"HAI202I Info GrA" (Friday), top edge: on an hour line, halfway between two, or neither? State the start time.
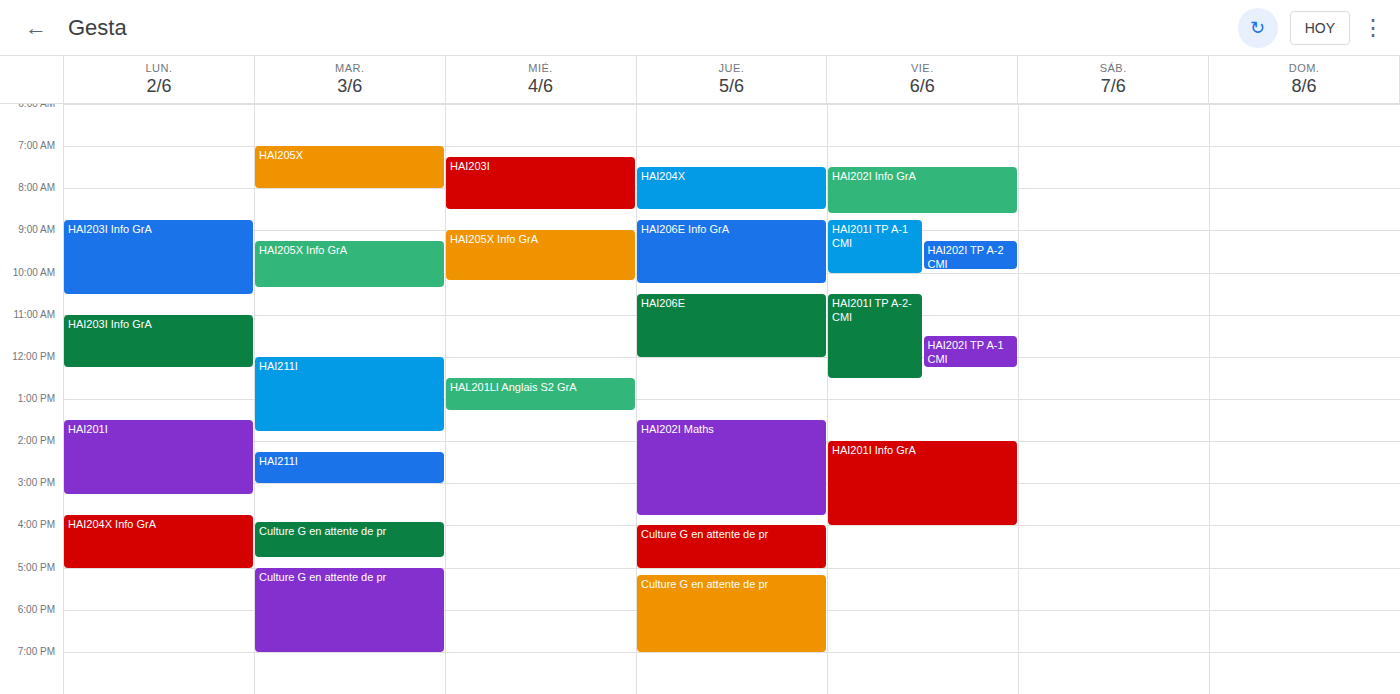
07:30 -- halfway between the 07:00 and 08:00 lines.